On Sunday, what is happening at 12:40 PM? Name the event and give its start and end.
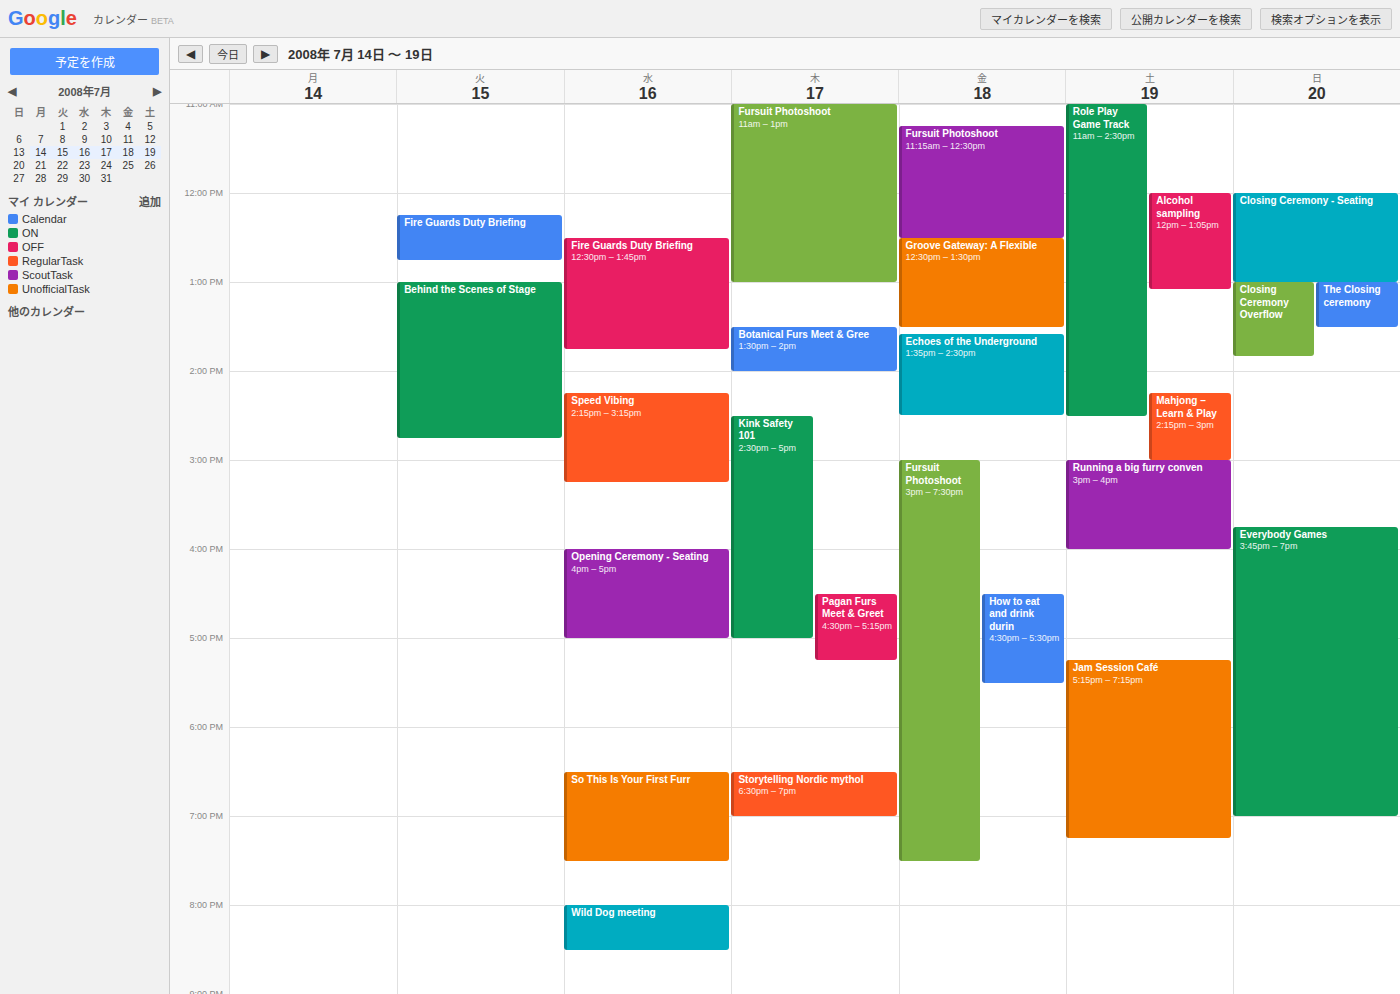
"Closing Ceremony - Seating", 12:00 PM to 1:00 PM